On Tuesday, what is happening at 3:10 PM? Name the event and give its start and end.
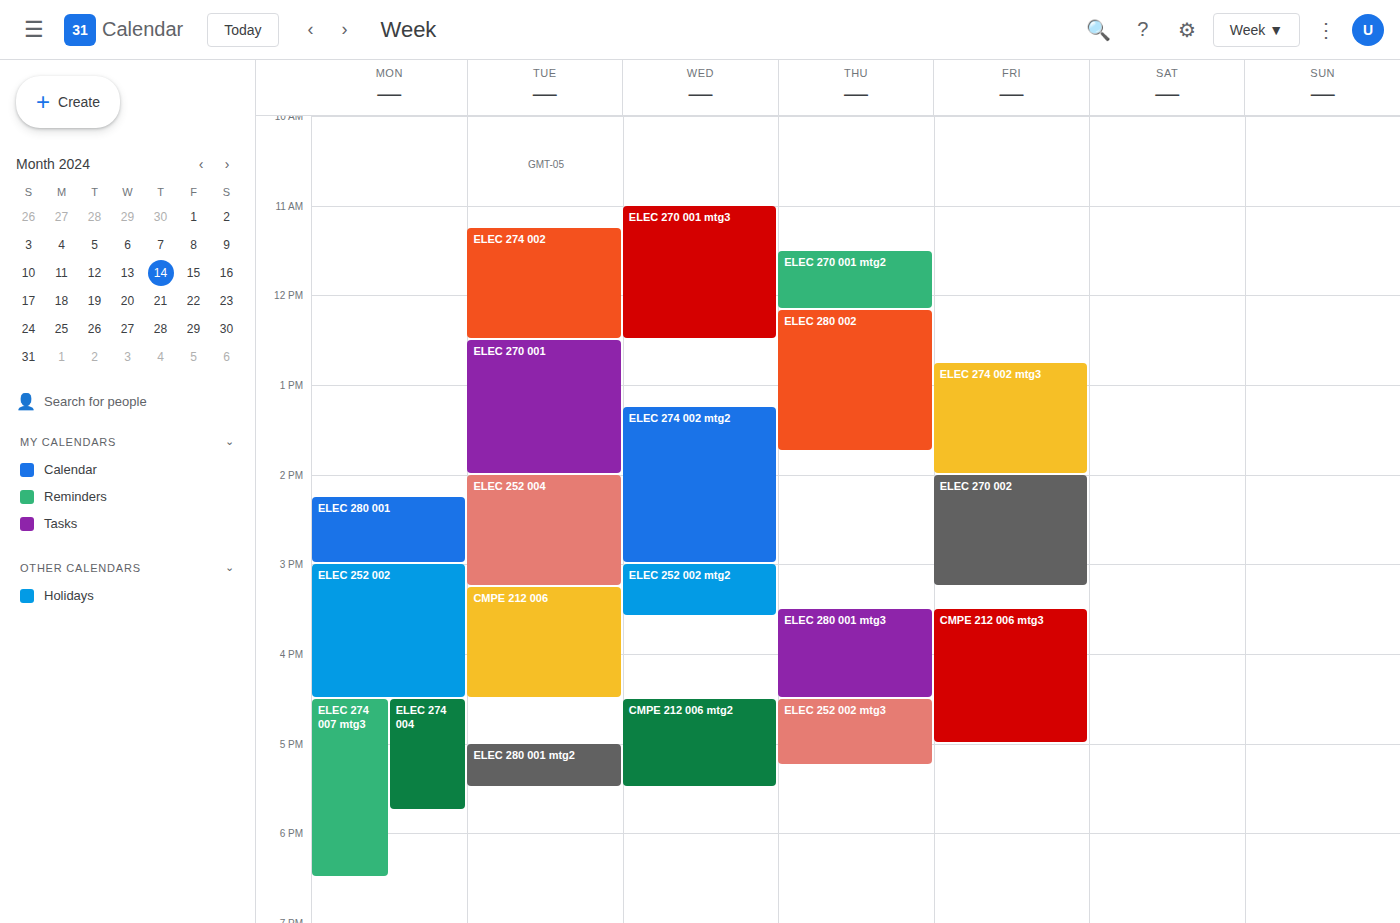
"ELEC 252 004", 2:00 PM to 3:15 PM